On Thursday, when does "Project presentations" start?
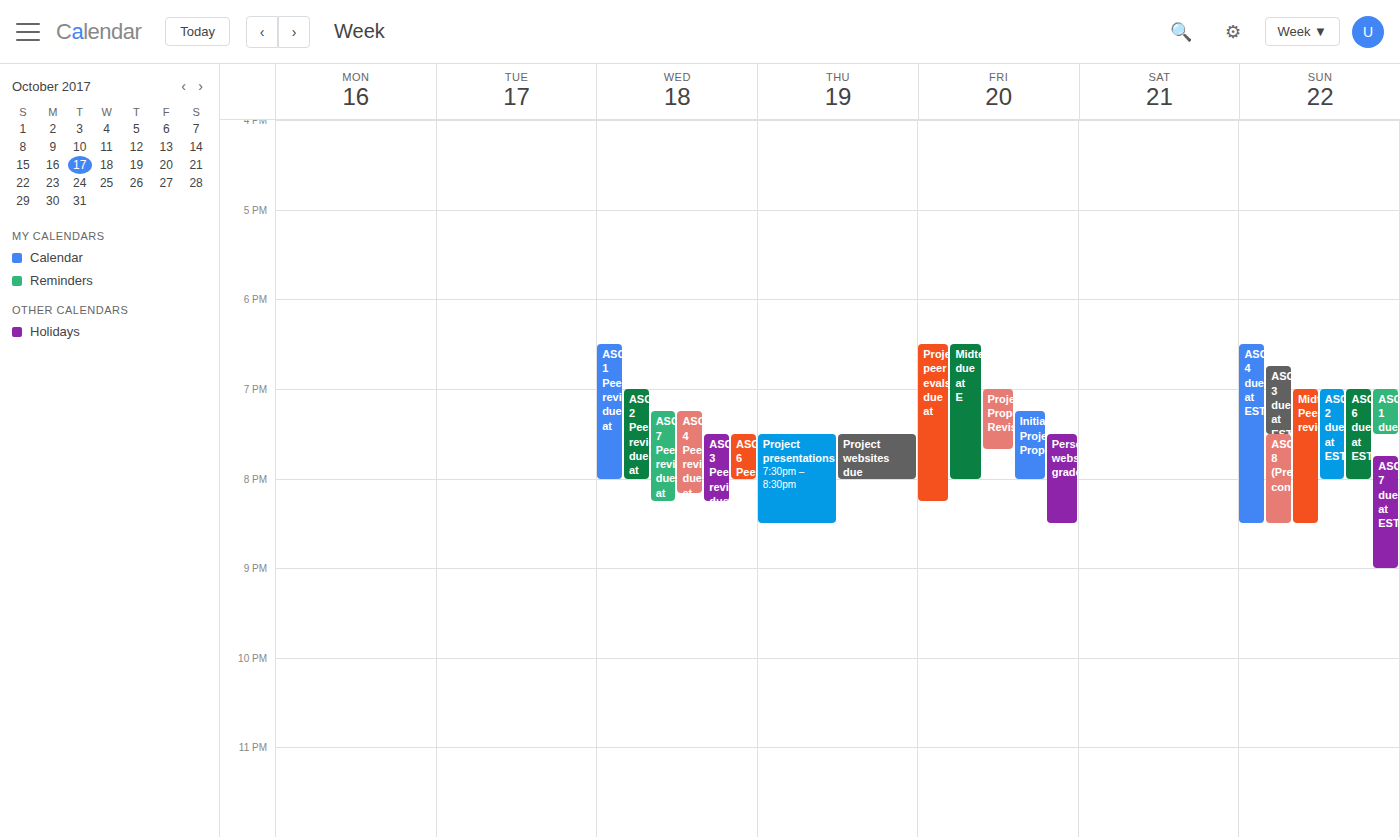
19:30